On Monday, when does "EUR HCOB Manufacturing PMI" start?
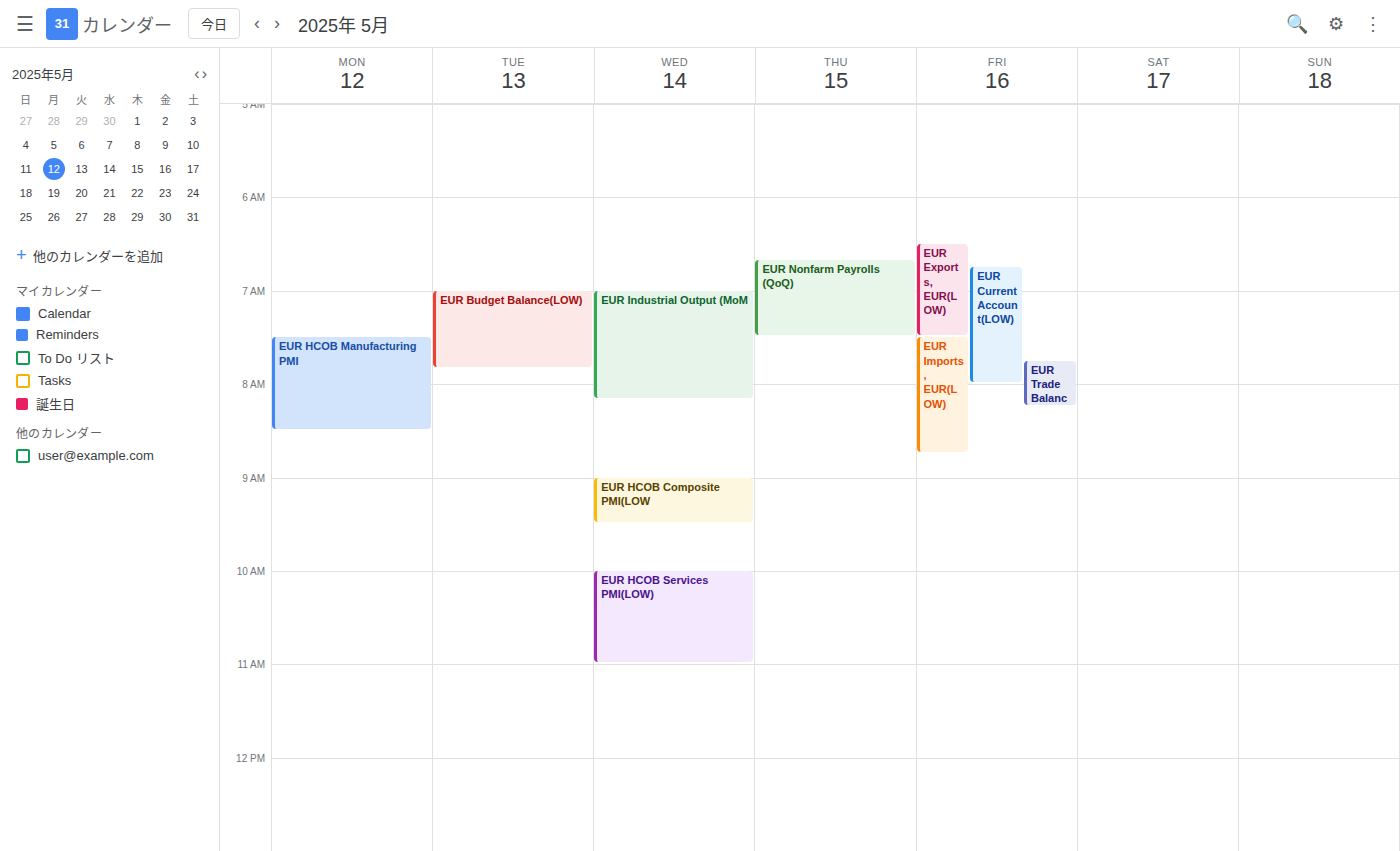
7:30 AM